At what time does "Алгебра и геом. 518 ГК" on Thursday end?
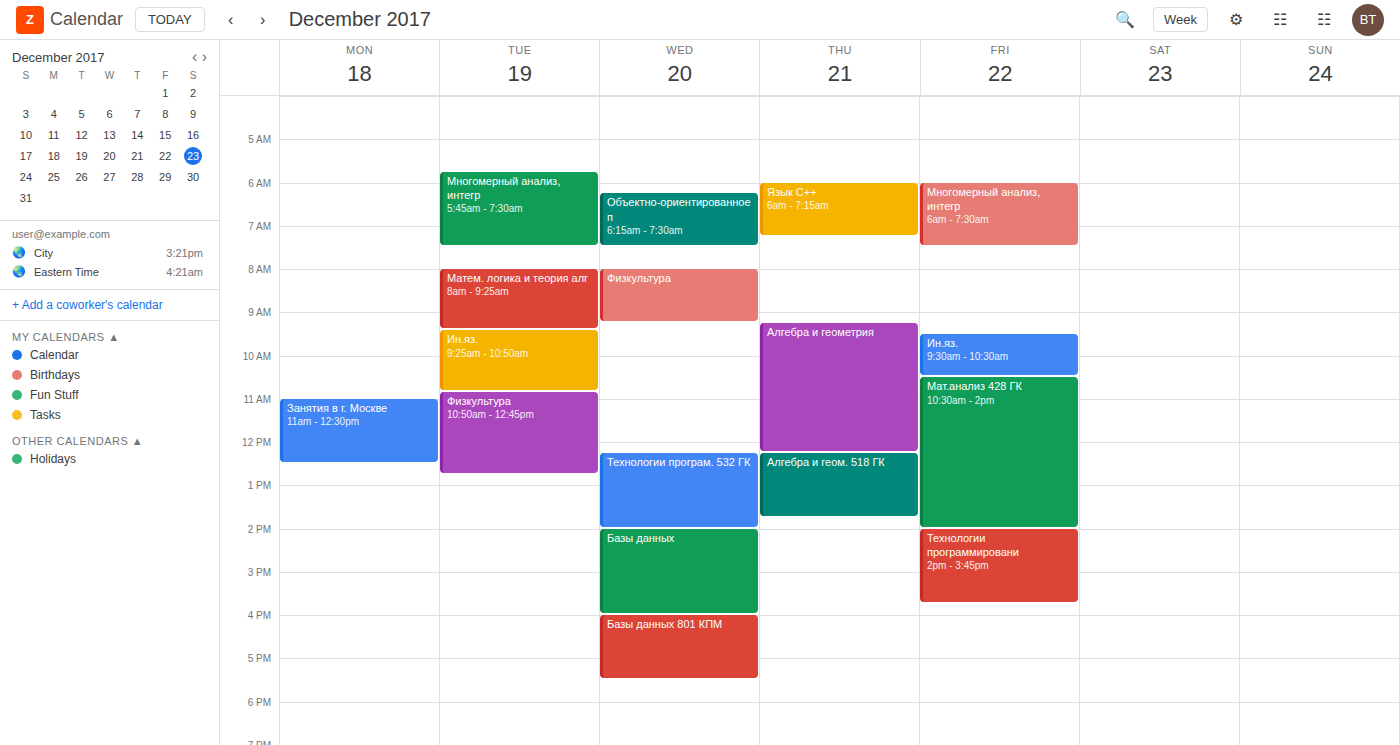
1:45 PM